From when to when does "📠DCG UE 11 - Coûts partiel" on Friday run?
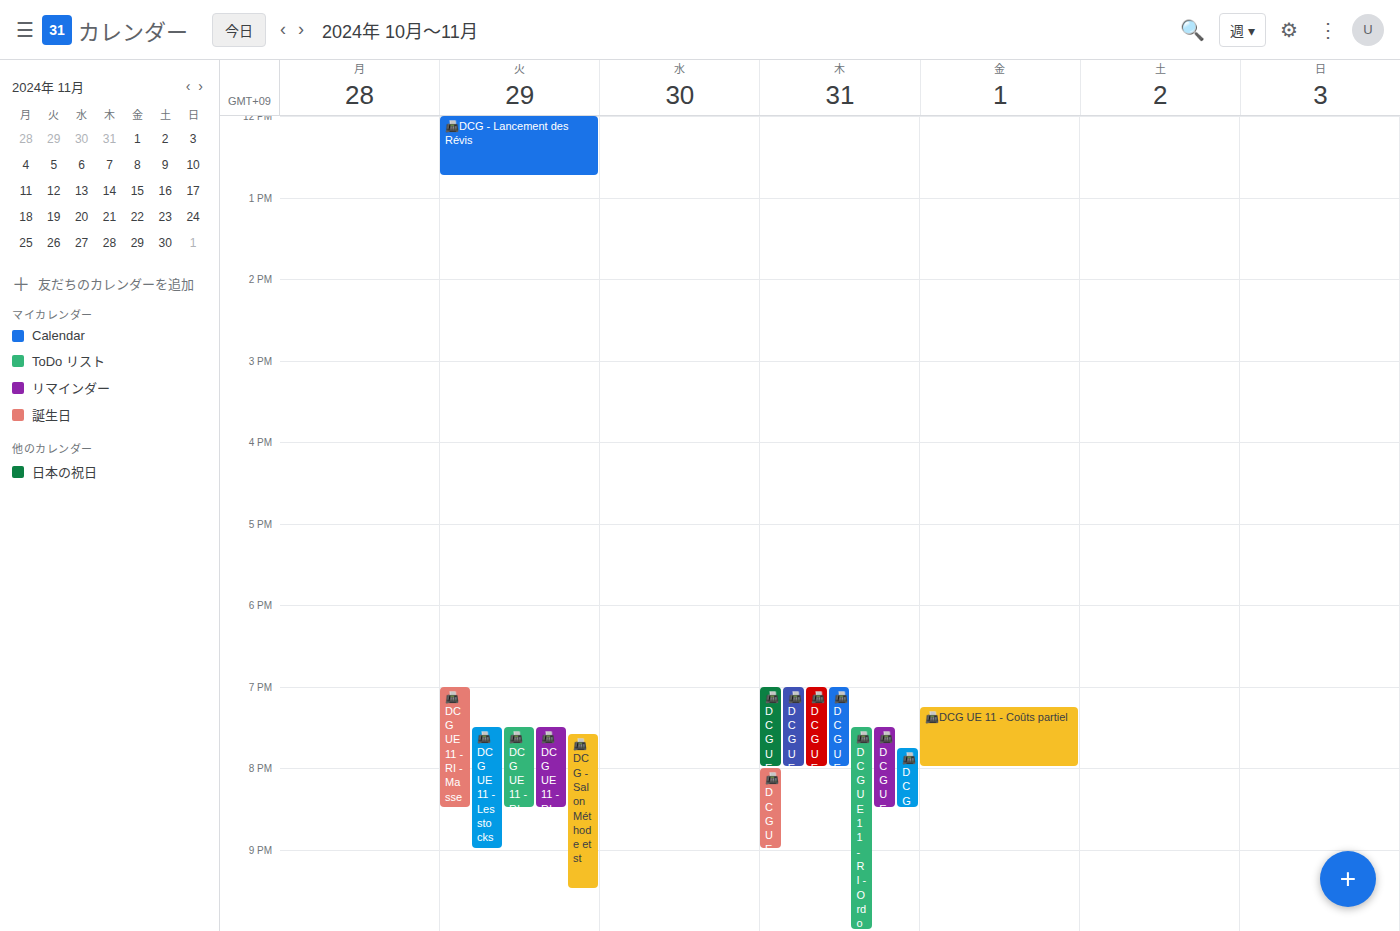
7:15 PM to 8:00 PM